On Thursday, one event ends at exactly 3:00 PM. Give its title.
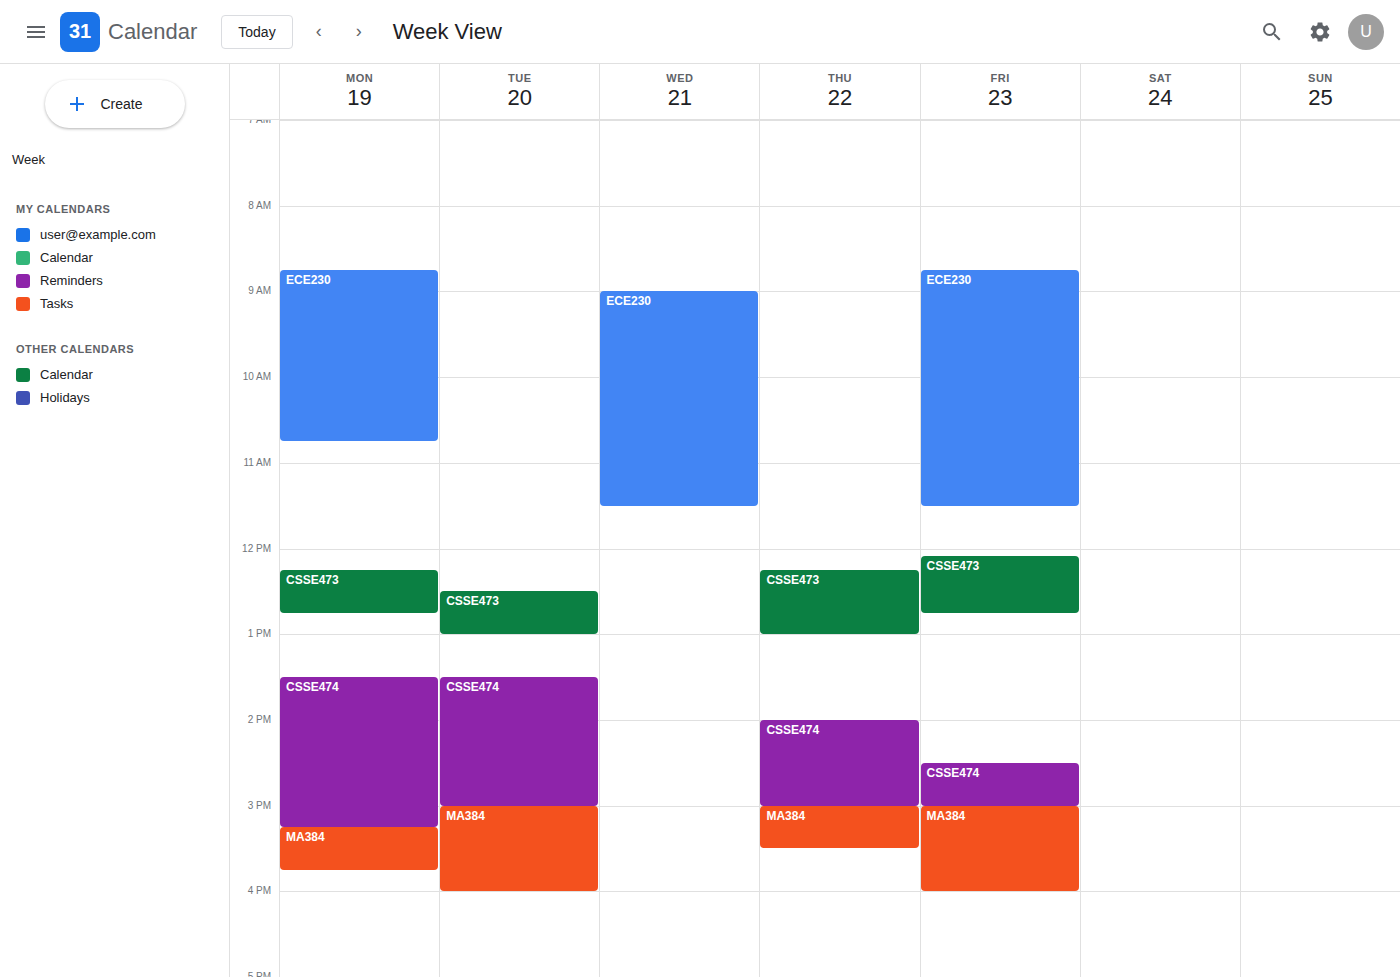
"CSSE474"